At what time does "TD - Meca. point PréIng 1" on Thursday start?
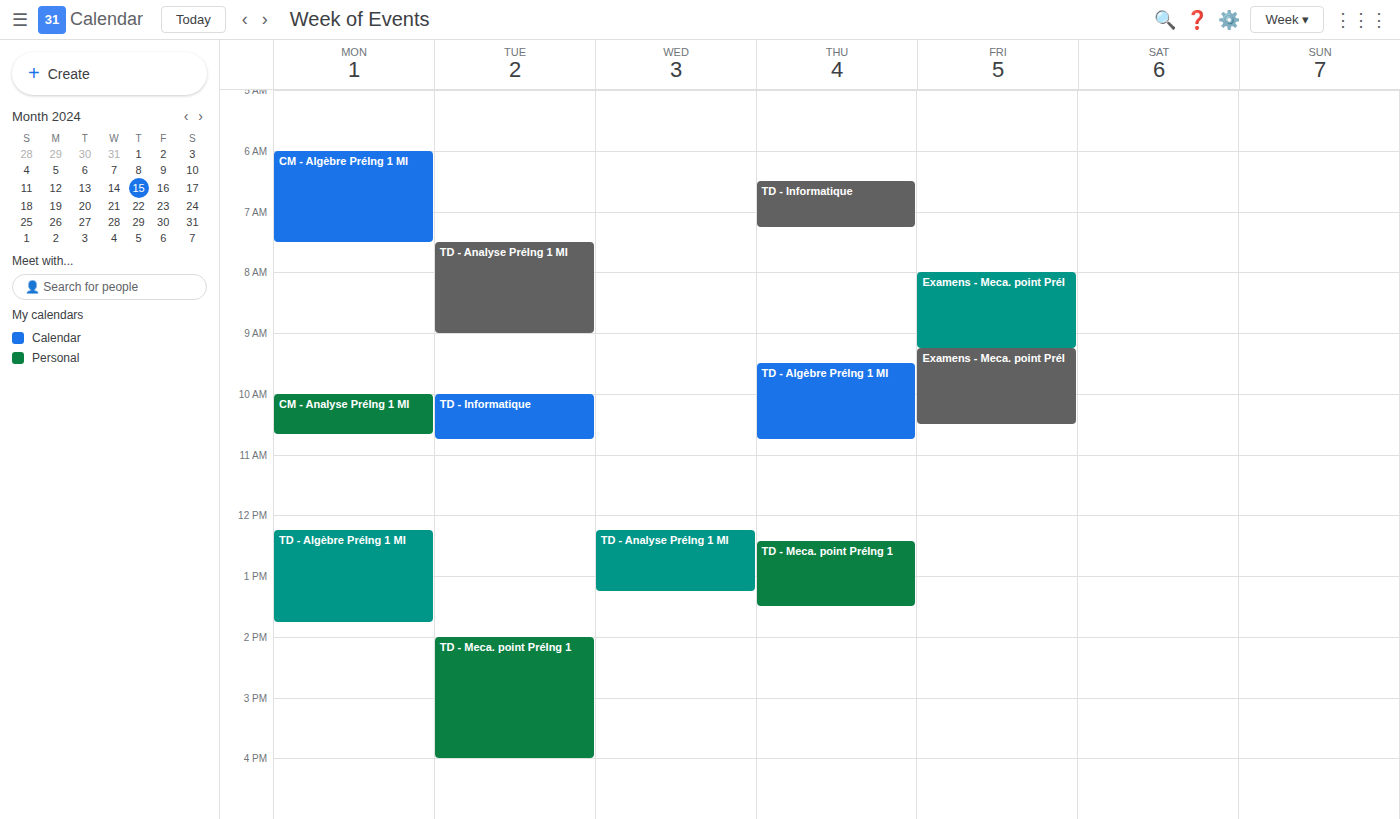
12:25 PM